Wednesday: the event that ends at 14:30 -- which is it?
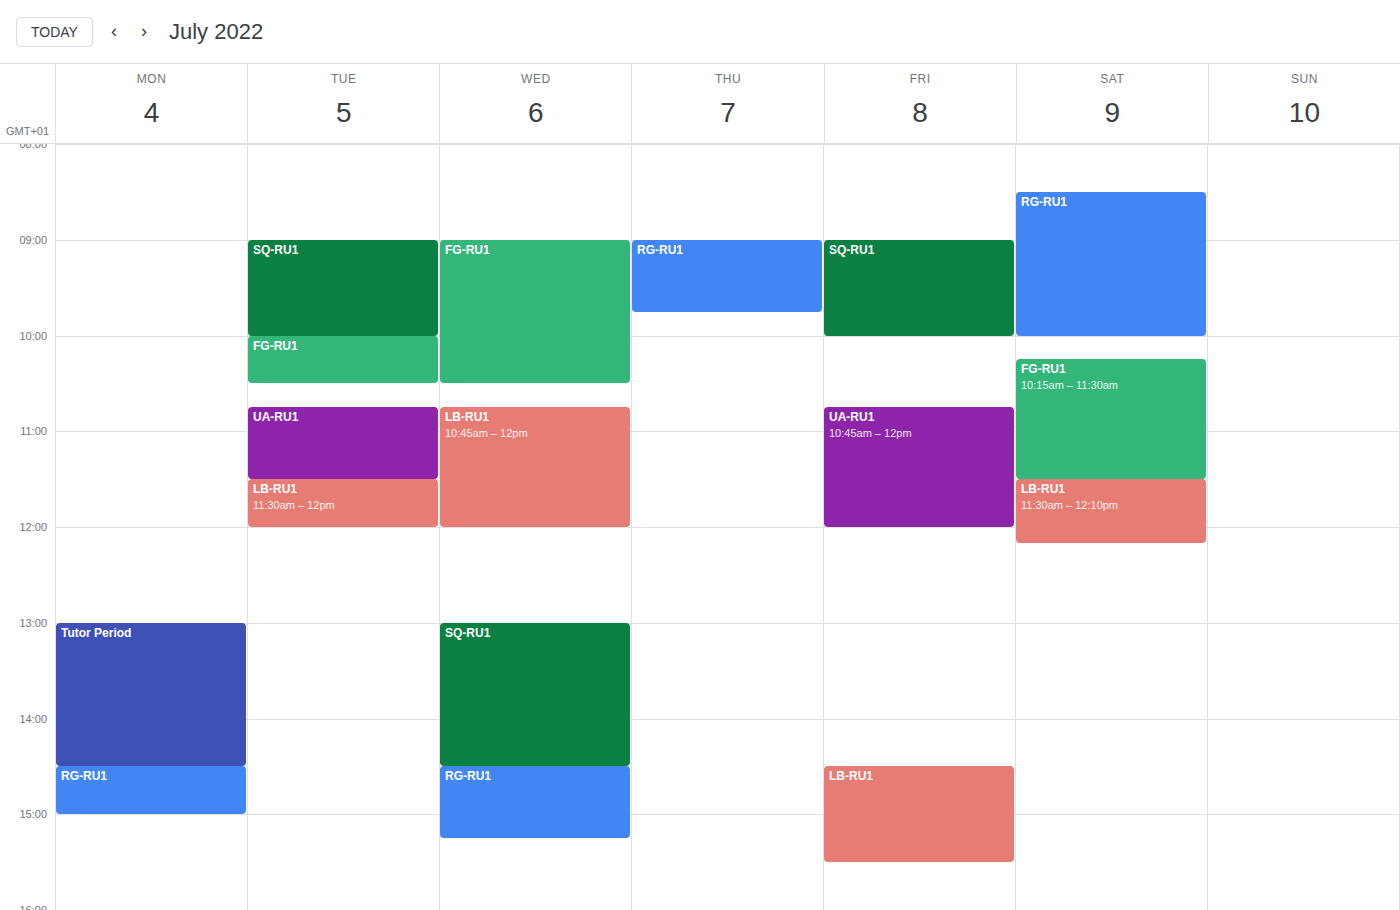
"SQ-RU1"